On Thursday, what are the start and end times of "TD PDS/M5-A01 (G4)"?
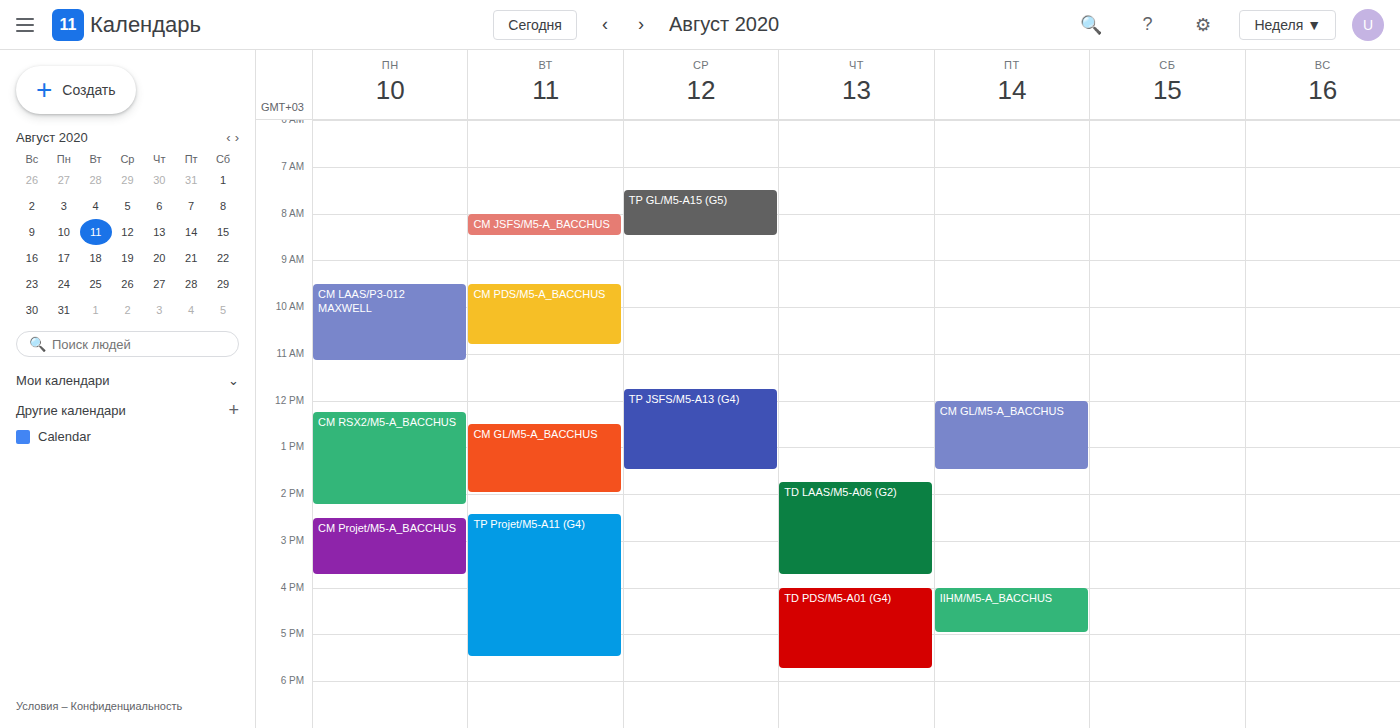
4:00 PM to 5:45 PM